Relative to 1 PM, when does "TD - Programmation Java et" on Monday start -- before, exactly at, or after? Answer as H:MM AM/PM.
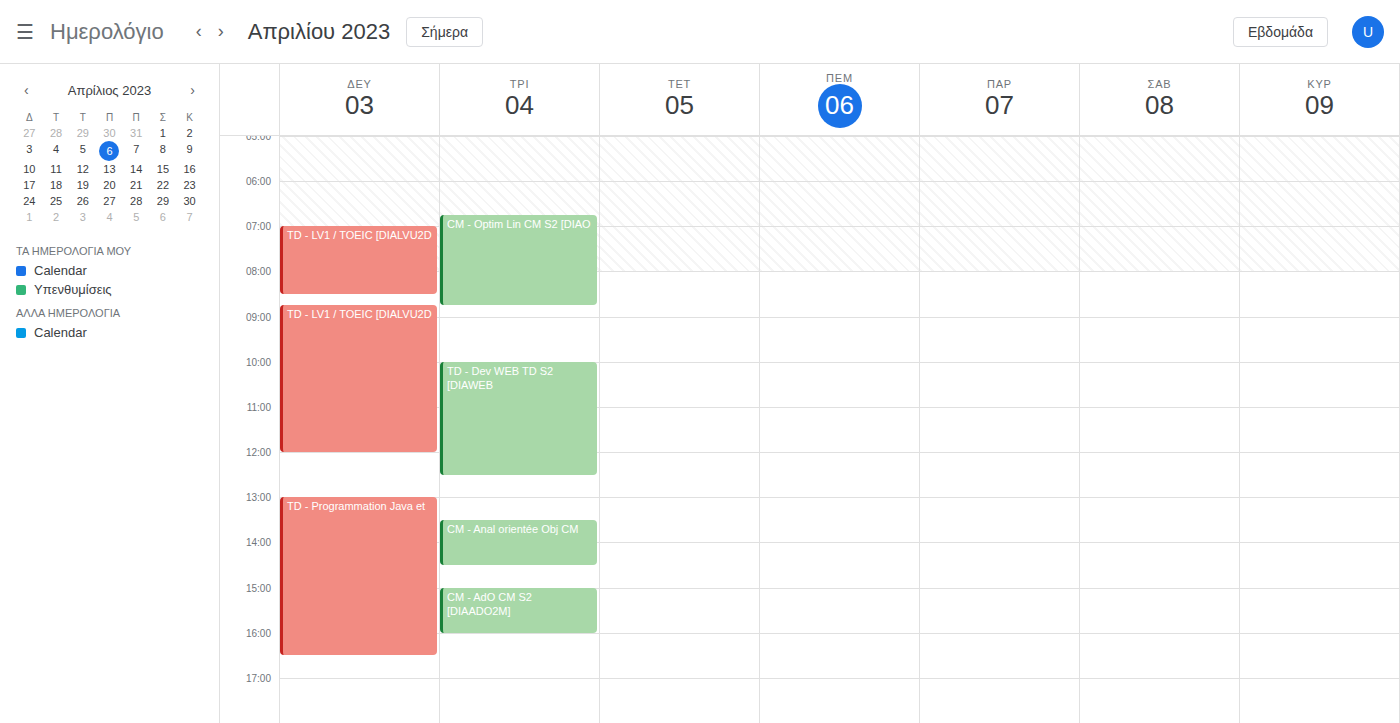
1:00 PM -- exactly at 1 PM, on the 1 PM line.